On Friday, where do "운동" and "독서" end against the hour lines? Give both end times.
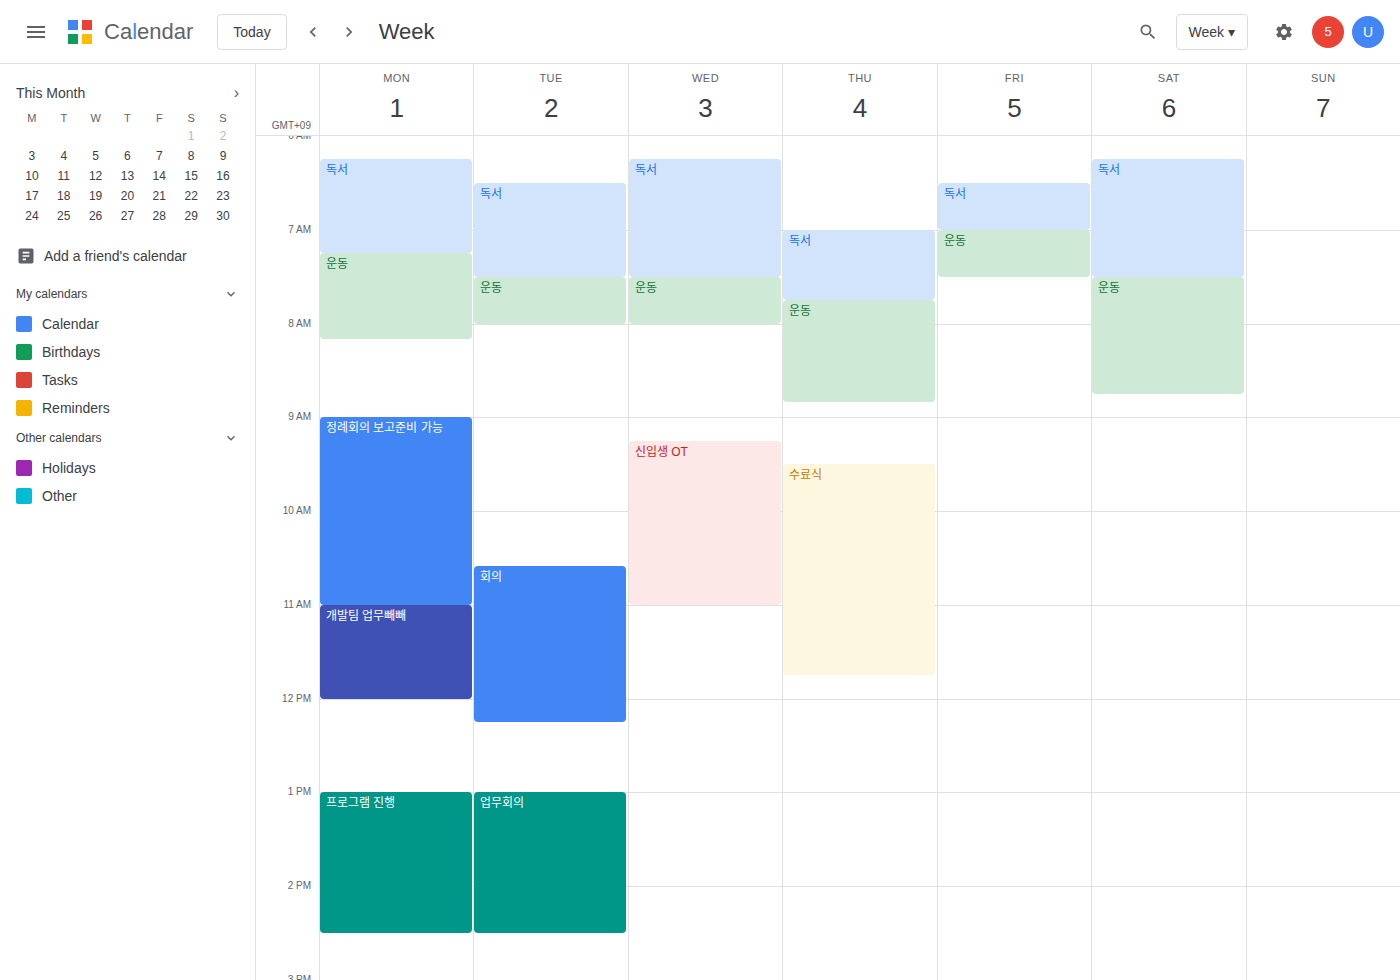
"운동": 7:30 AM, halfway between the 7 AM and 8 AM lines. "독서": 7:00 AM, exactly on the 7 AM line.